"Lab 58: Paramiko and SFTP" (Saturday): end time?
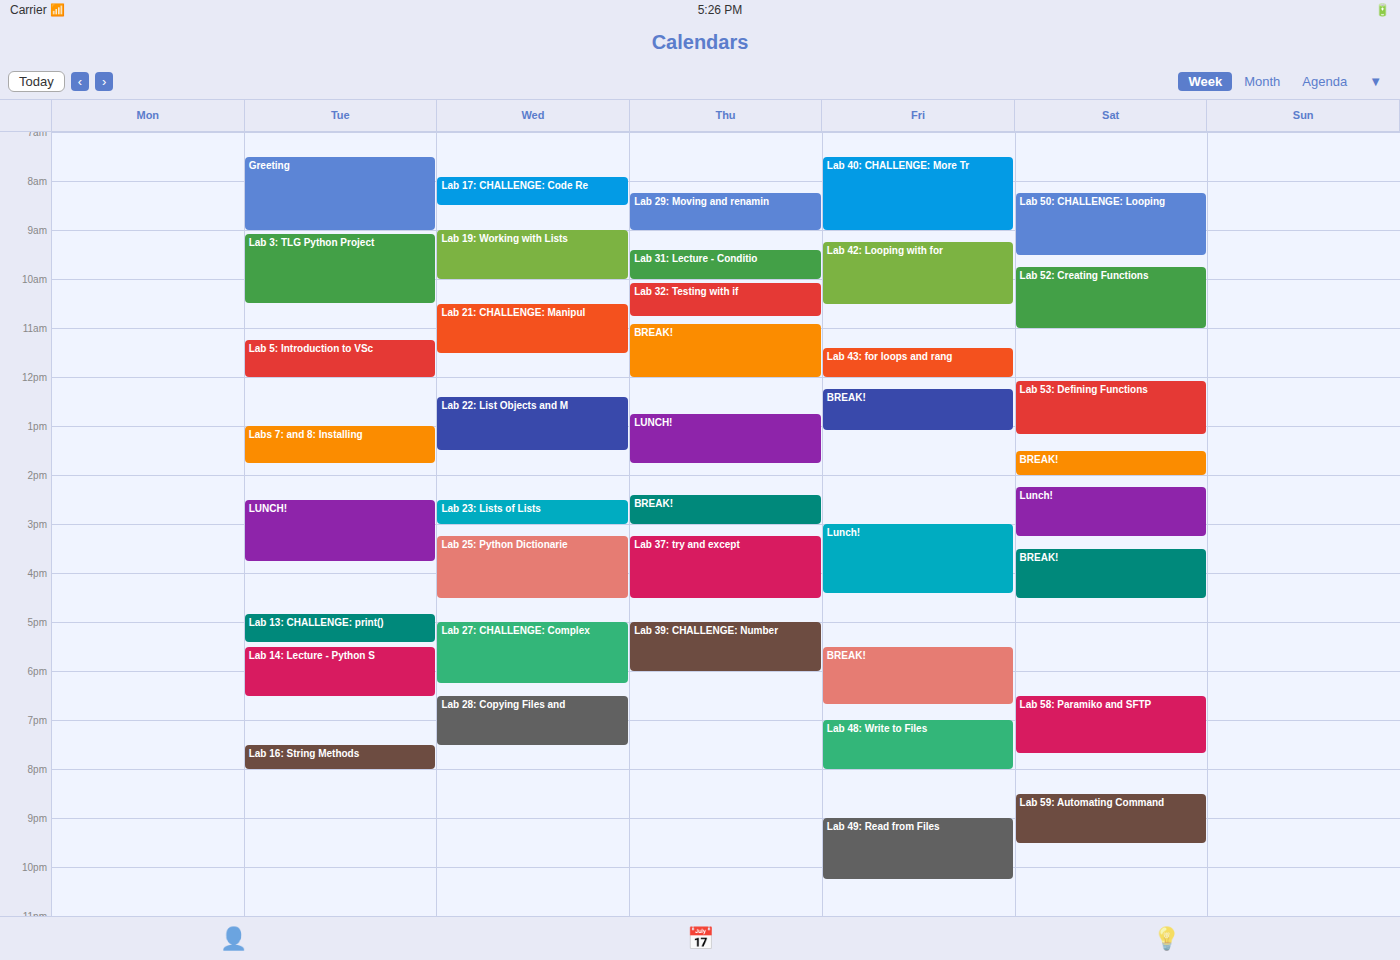
7:40 PM